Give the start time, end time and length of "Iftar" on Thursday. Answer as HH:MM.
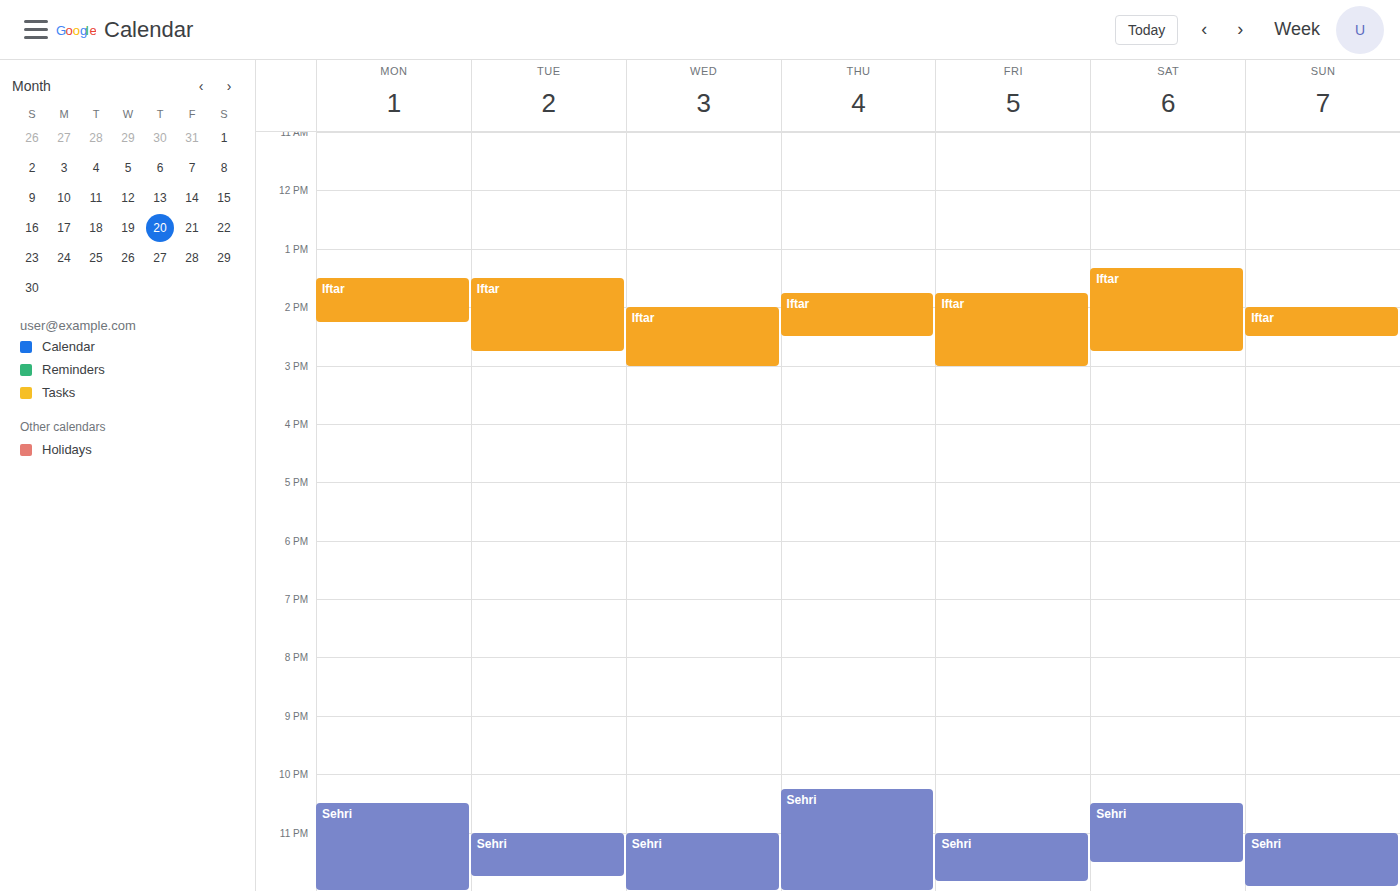
13:45 to 14:30, 45 minutes